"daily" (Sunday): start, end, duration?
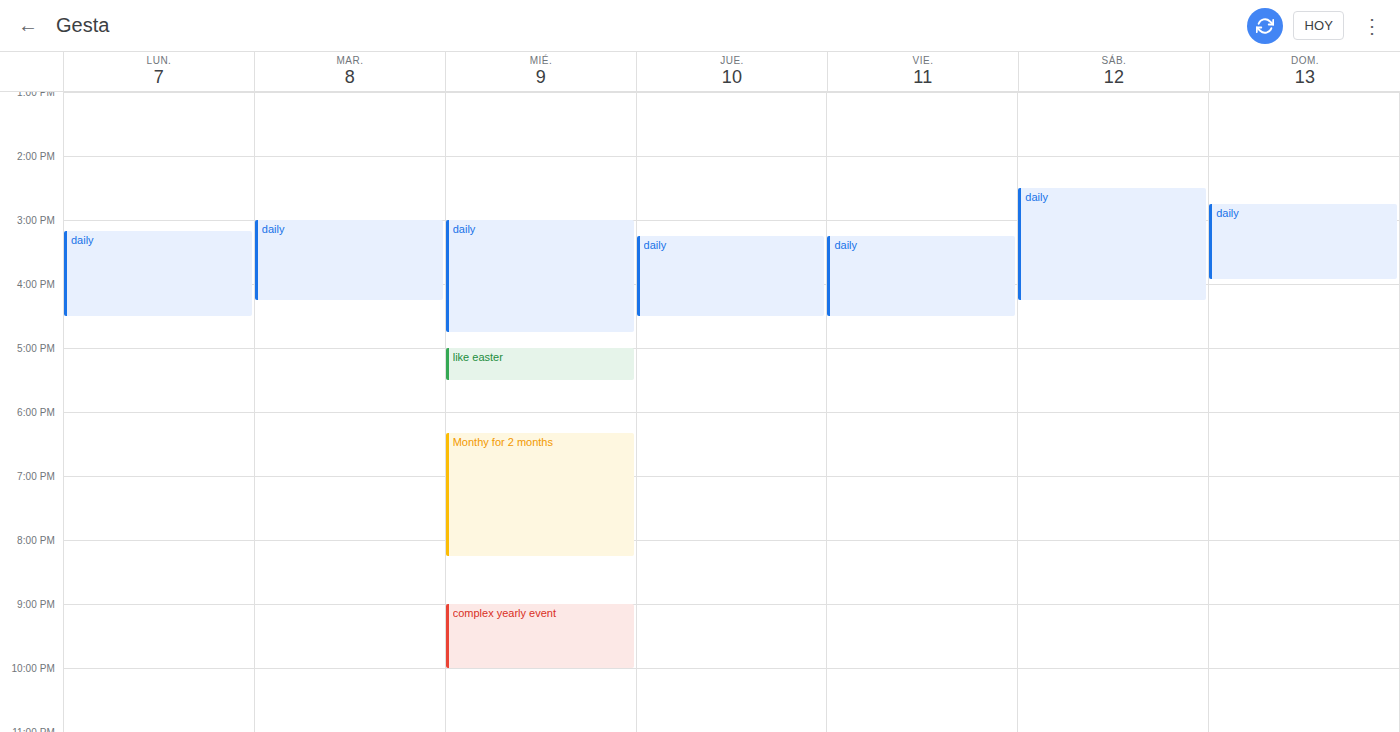
2:45 PM to 3:55 PM, 1 hour 10 minutes